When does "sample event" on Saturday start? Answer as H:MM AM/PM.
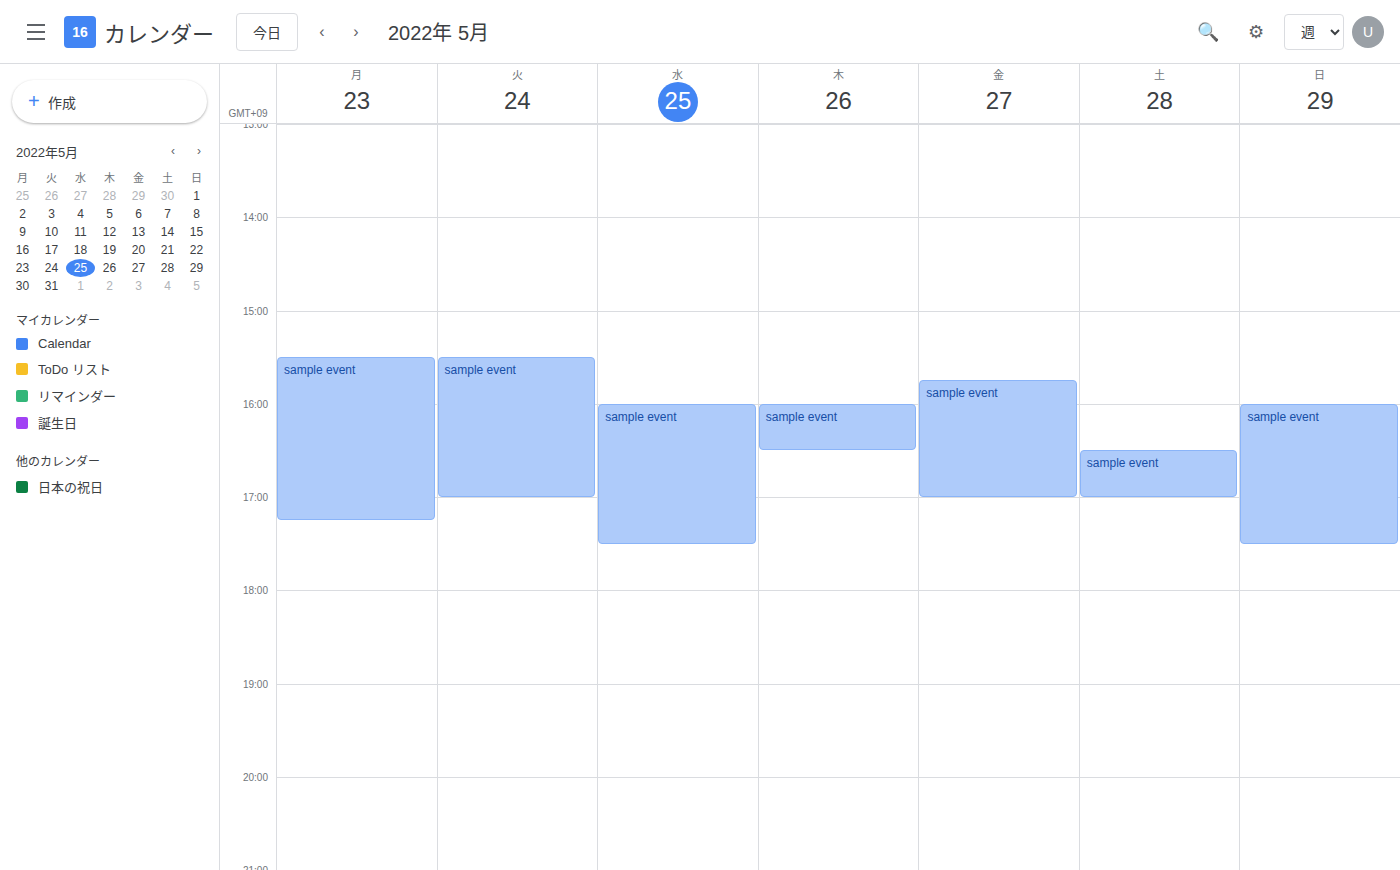
4:30 PM